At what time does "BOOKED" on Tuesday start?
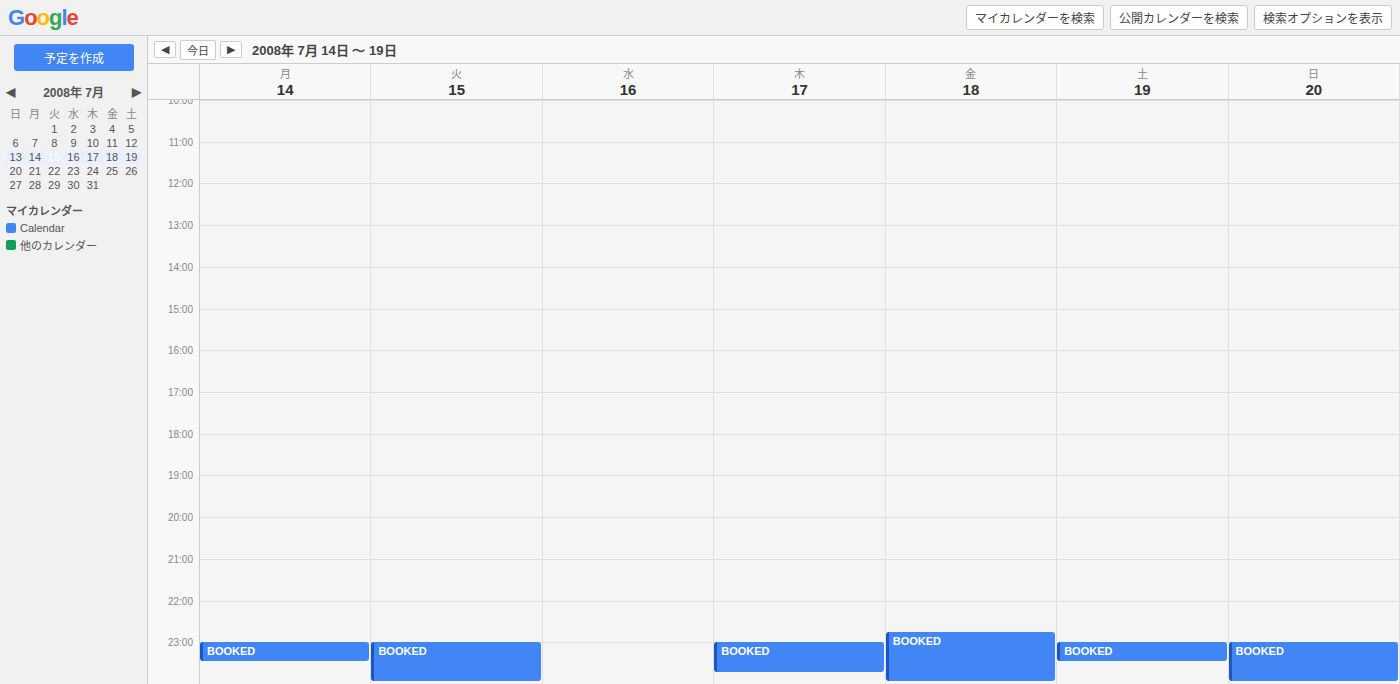
11:00 PM